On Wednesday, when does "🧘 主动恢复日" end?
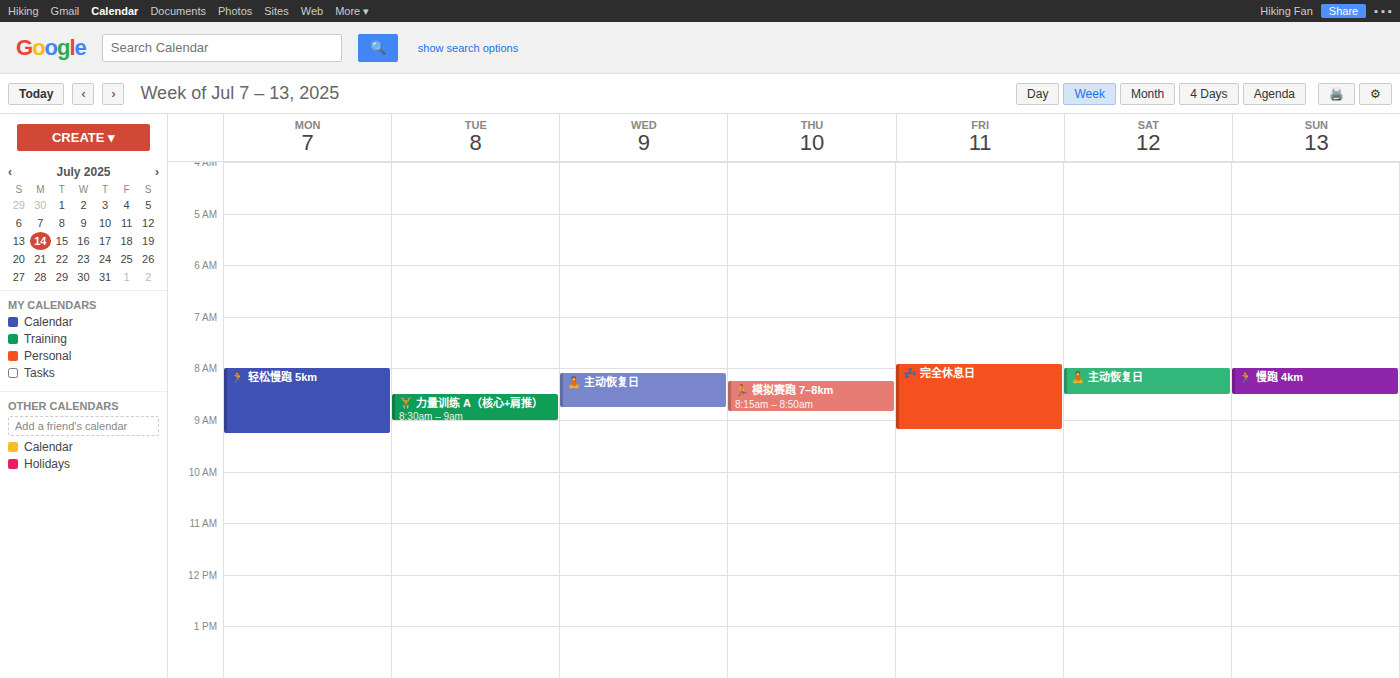
8:45 AM